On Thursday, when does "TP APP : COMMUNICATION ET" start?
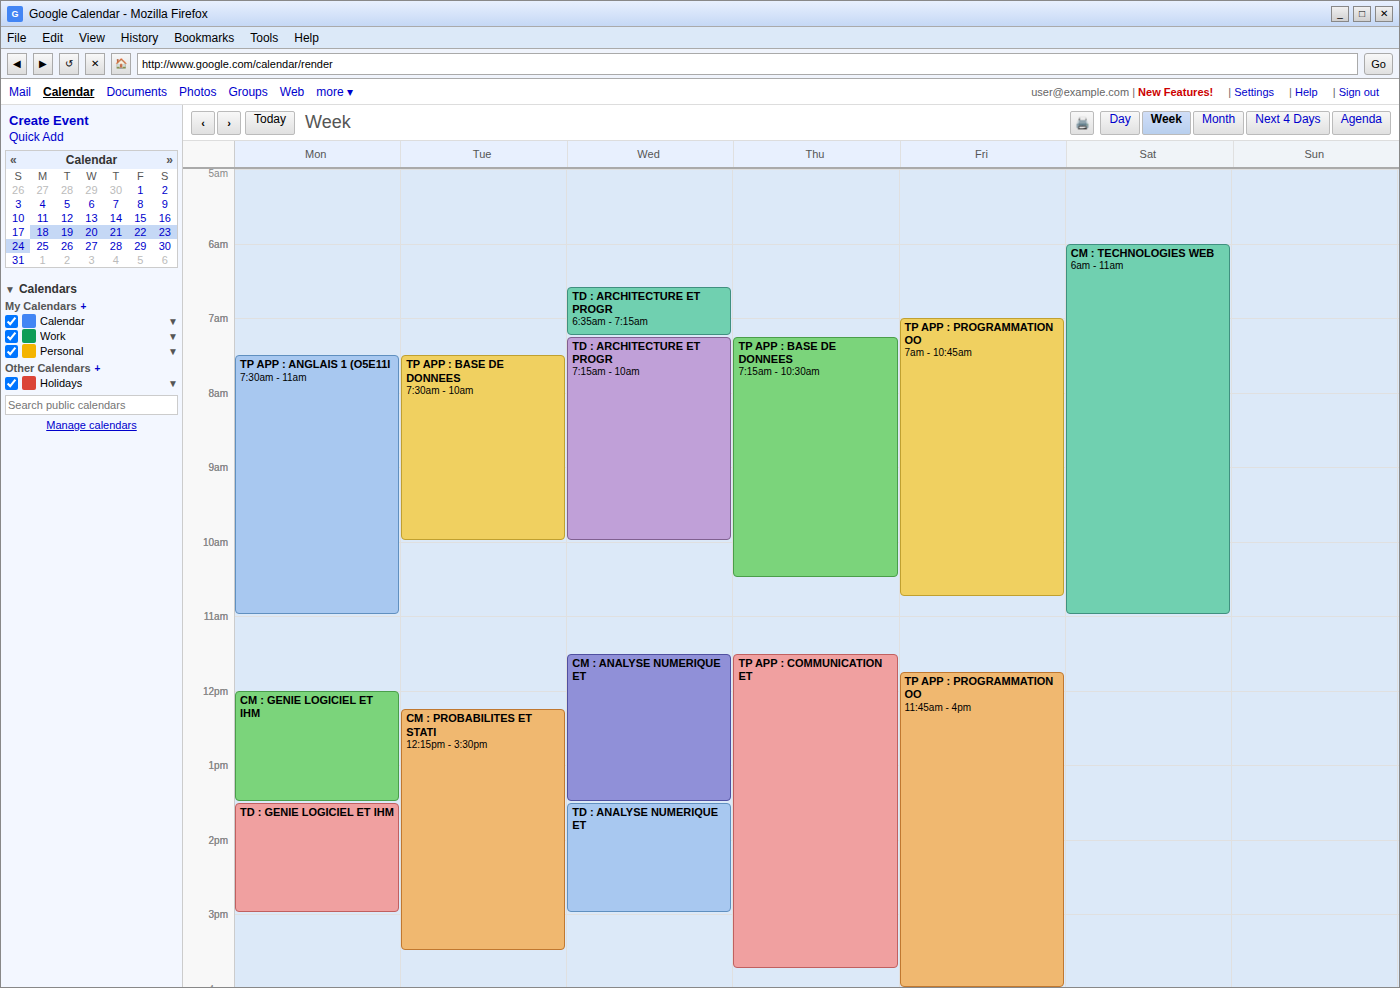
11:30 AM